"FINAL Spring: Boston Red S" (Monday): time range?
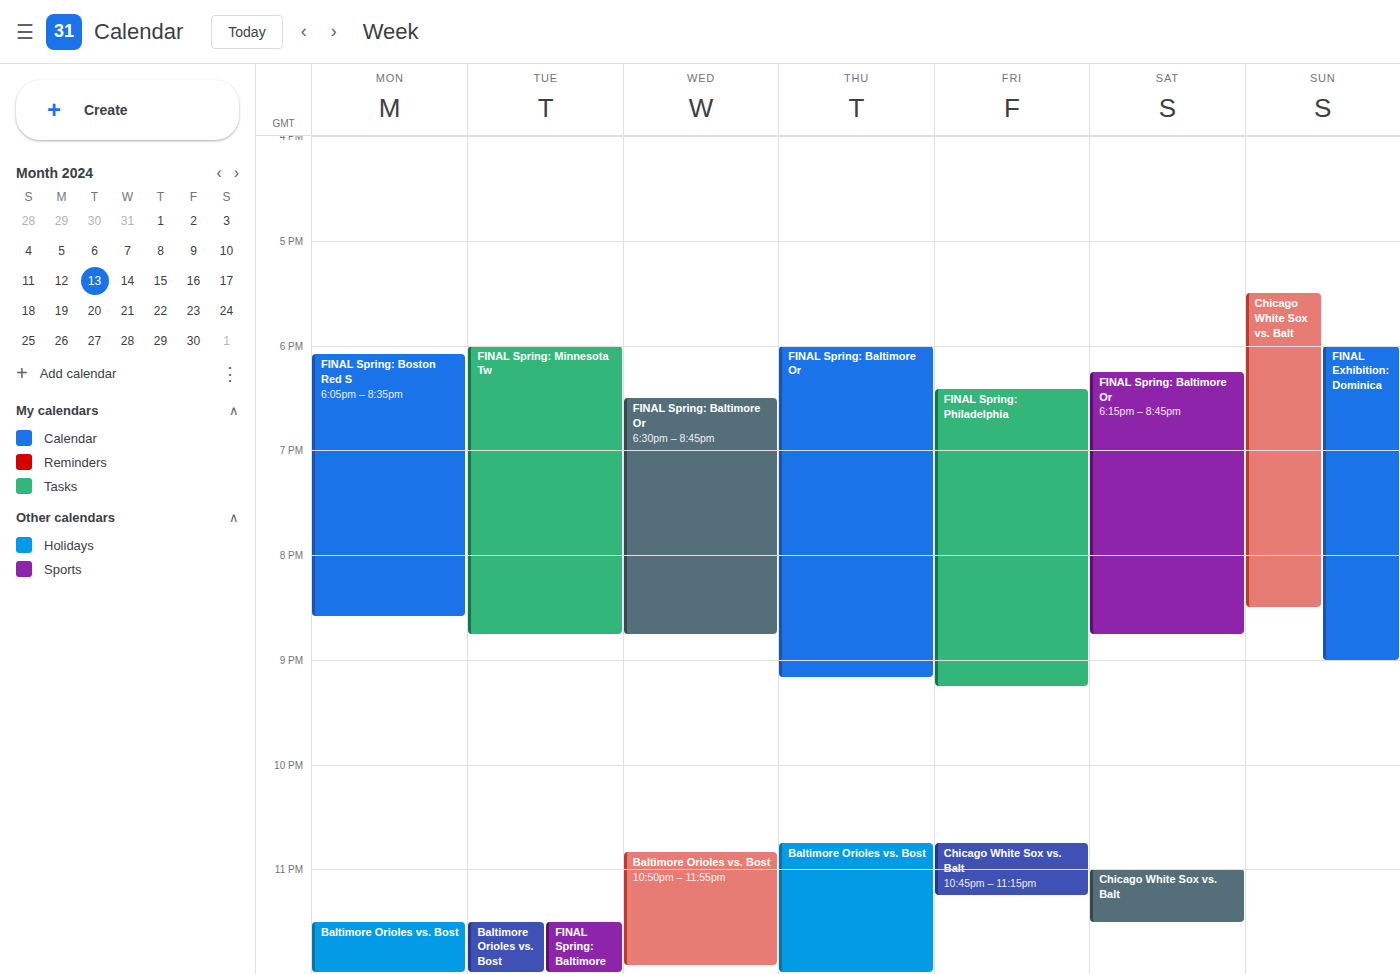
6:05 PM to 8:35 PM